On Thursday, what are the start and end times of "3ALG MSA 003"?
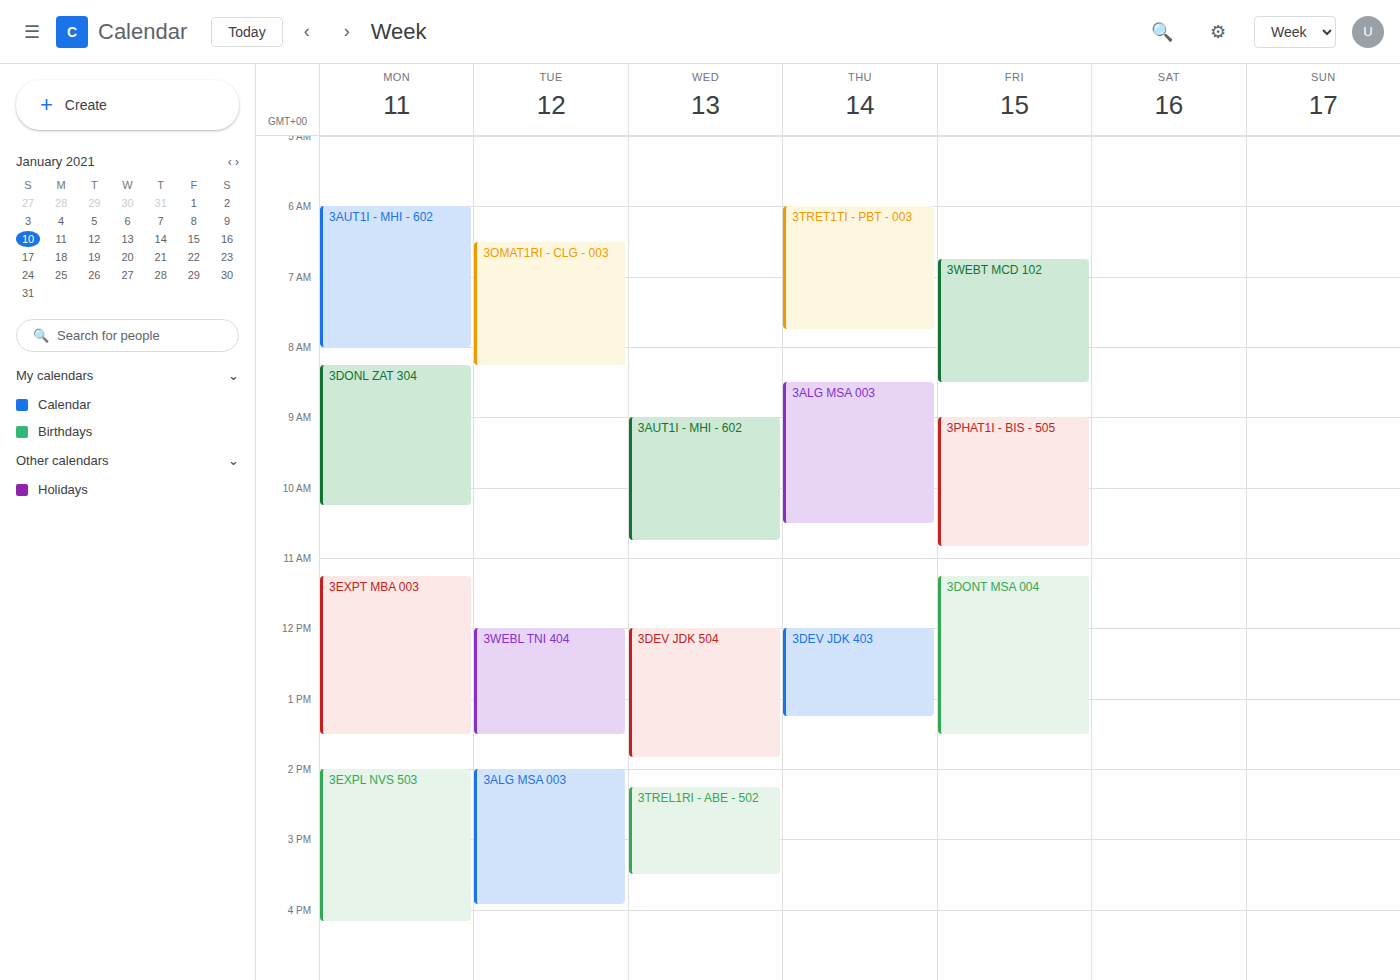
8:30 AM to 10:30 AM